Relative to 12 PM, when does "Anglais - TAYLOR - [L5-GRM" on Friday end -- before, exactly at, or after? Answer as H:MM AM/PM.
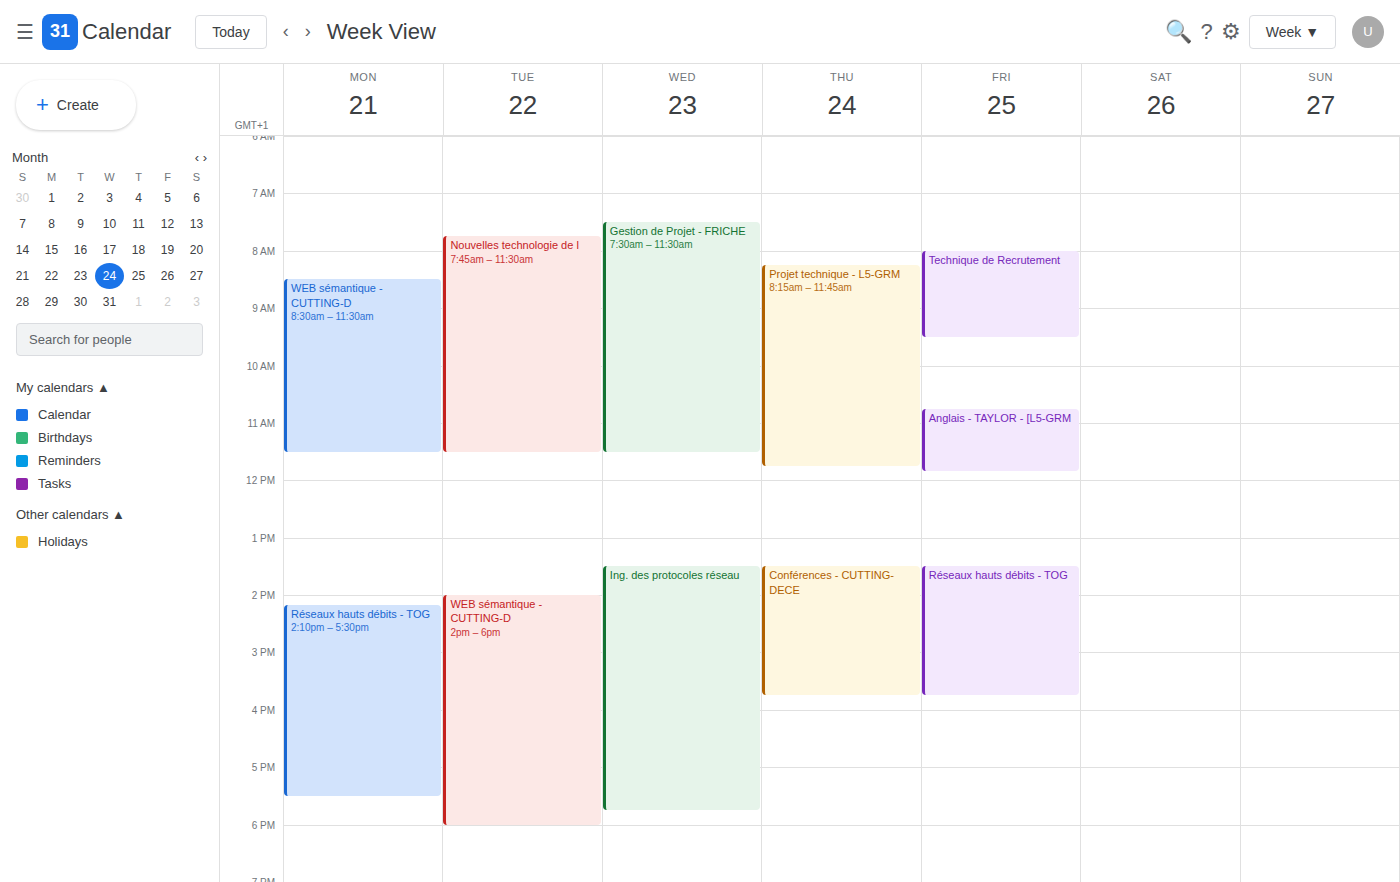
11:50 AM -- before 12 PM, 10 minutes above the 12 PM line.